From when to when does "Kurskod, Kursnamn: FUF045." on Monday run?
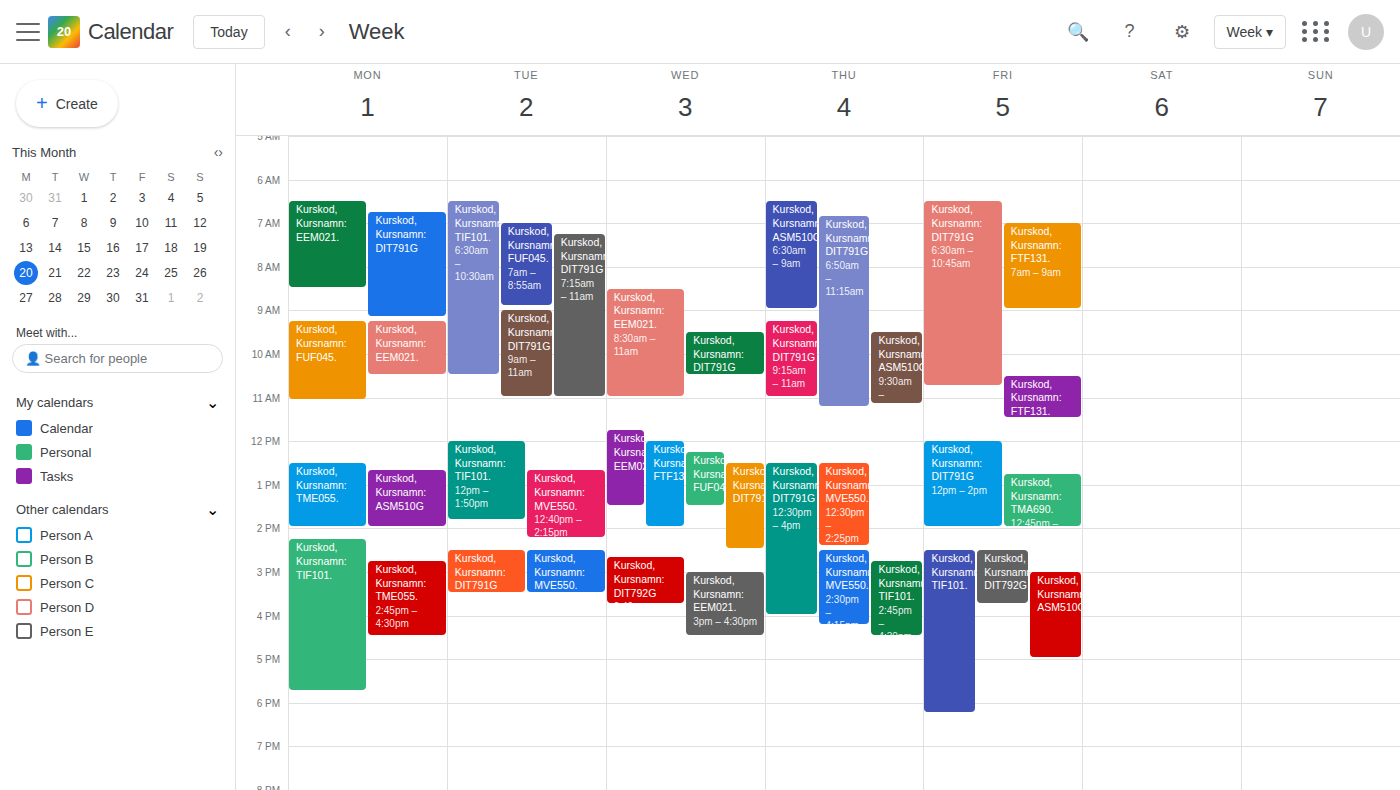
9:15 AM to 11:05 AM